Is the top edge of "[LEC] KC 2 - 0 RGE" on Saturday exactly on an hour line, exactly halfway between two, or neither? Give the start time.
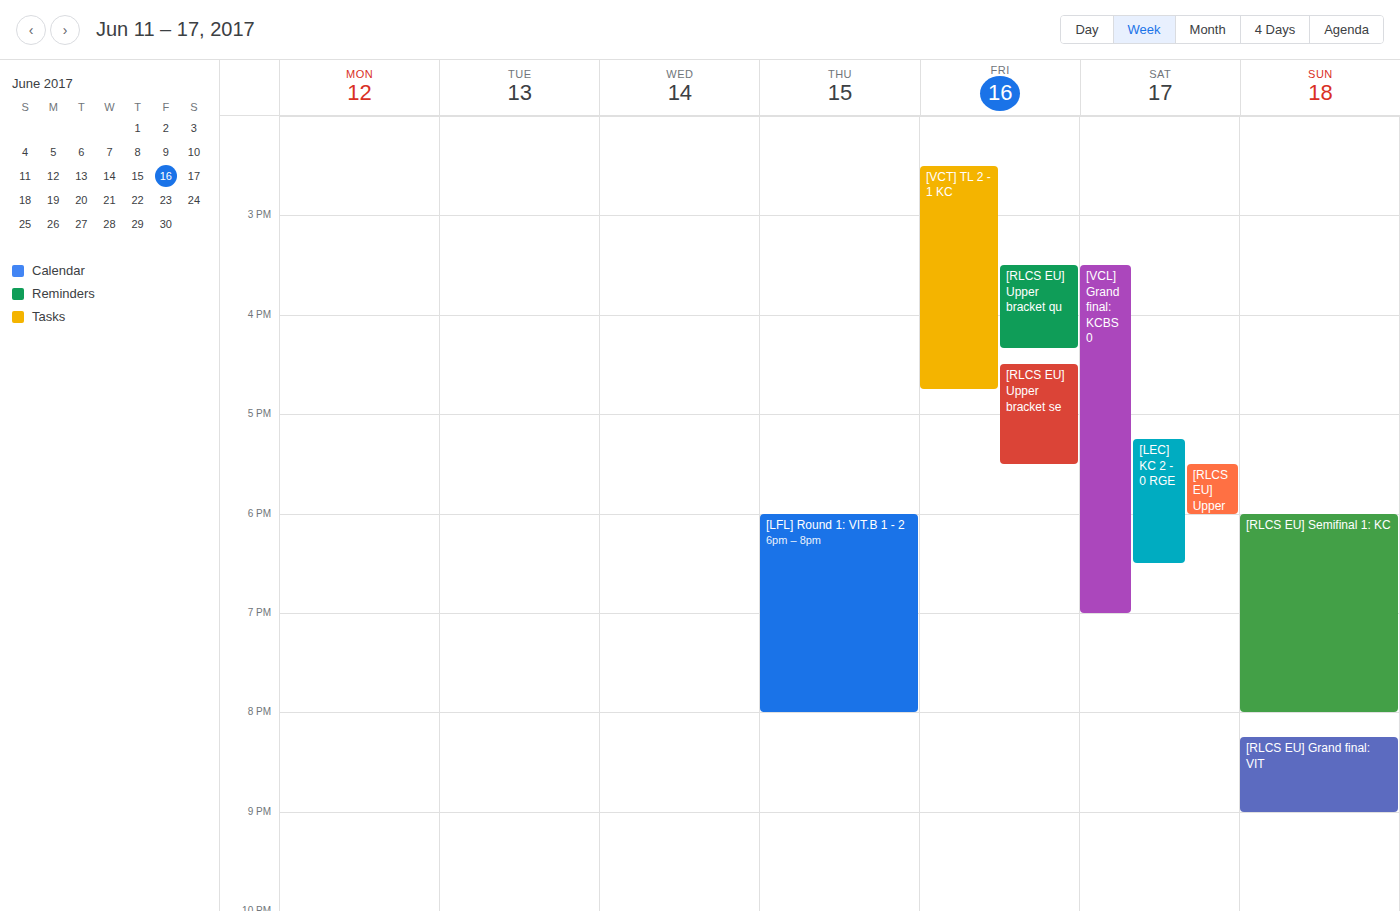
5:15 PM -- neither: a quarter of the way from the 5 PM line to the 6 PM line.